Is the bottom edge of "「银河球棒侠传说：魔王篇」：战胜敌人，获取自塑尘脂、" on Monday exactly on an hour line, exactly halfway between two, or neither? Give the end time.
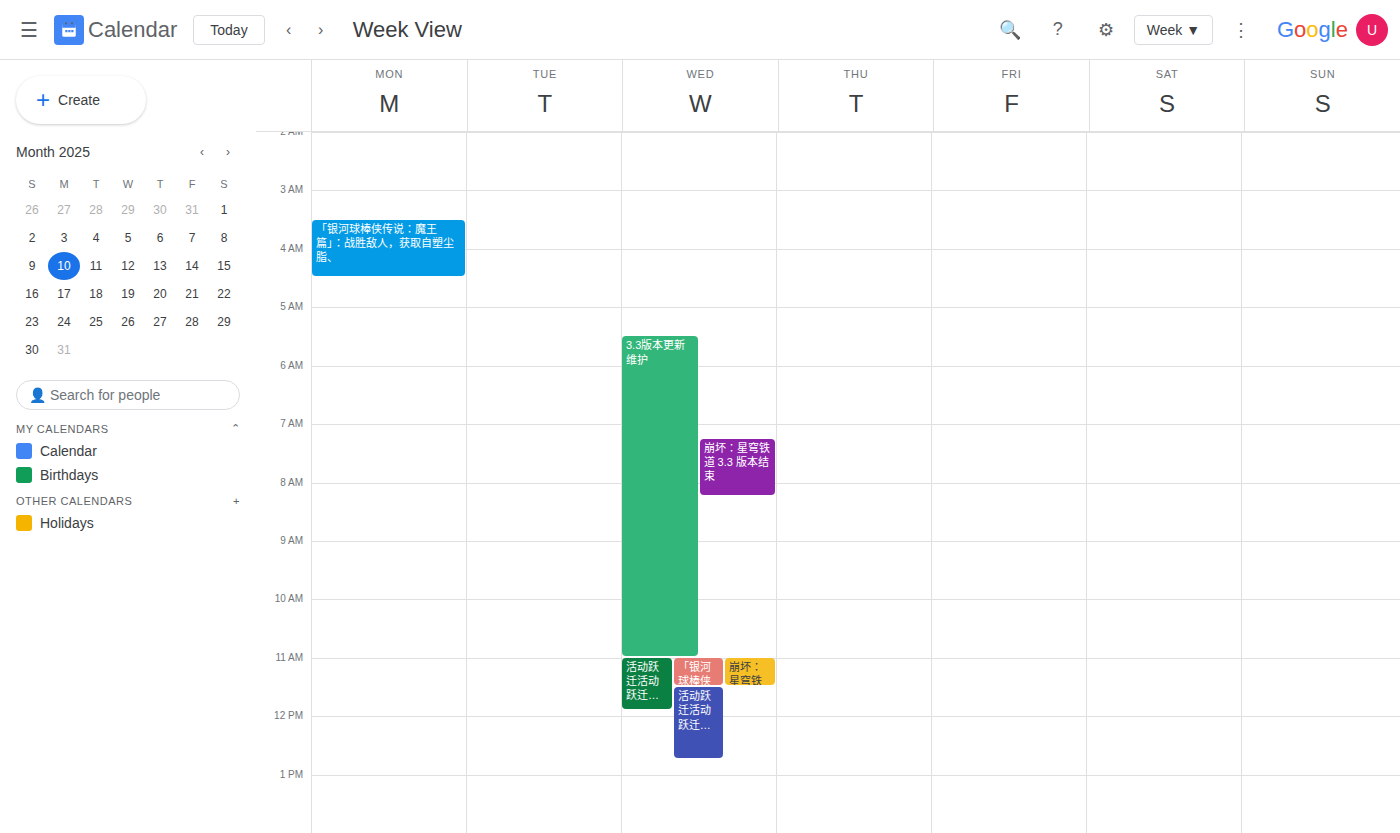
04:30 -- halfway between the 04:00 and 05:00 lines.